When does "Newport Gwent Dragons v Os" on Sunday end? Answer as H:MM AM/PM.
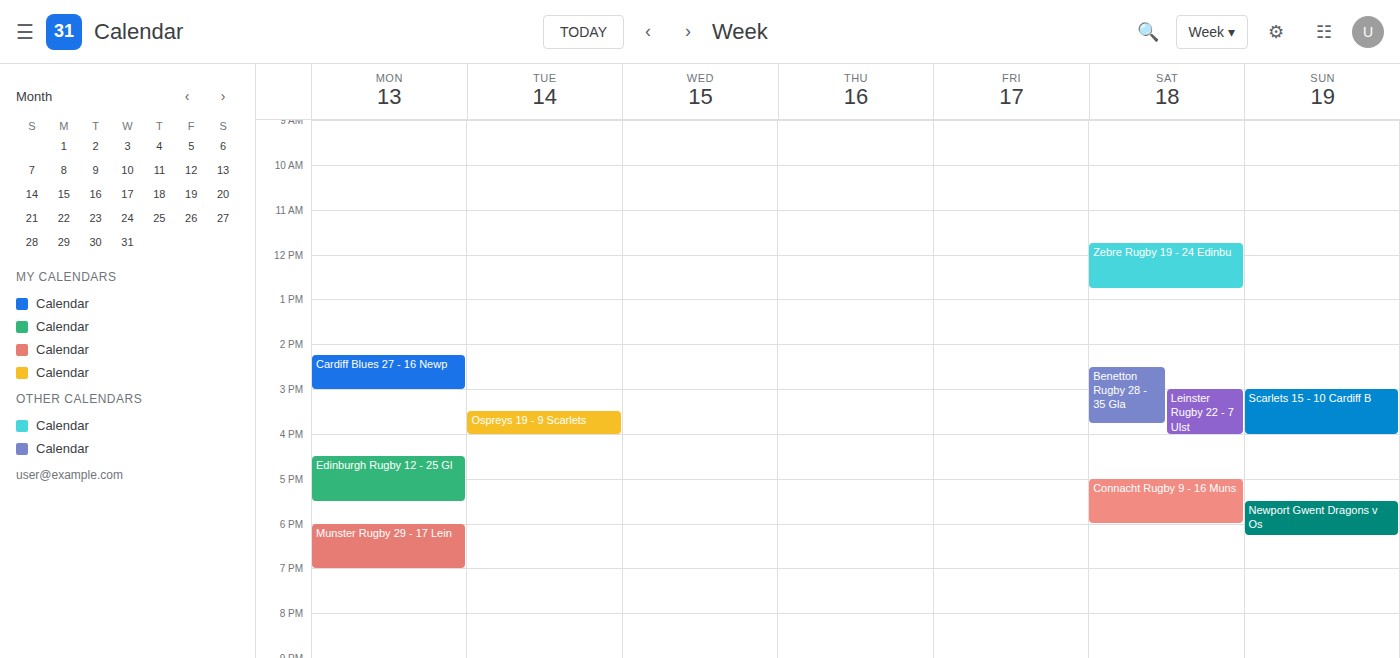
6:15 PM